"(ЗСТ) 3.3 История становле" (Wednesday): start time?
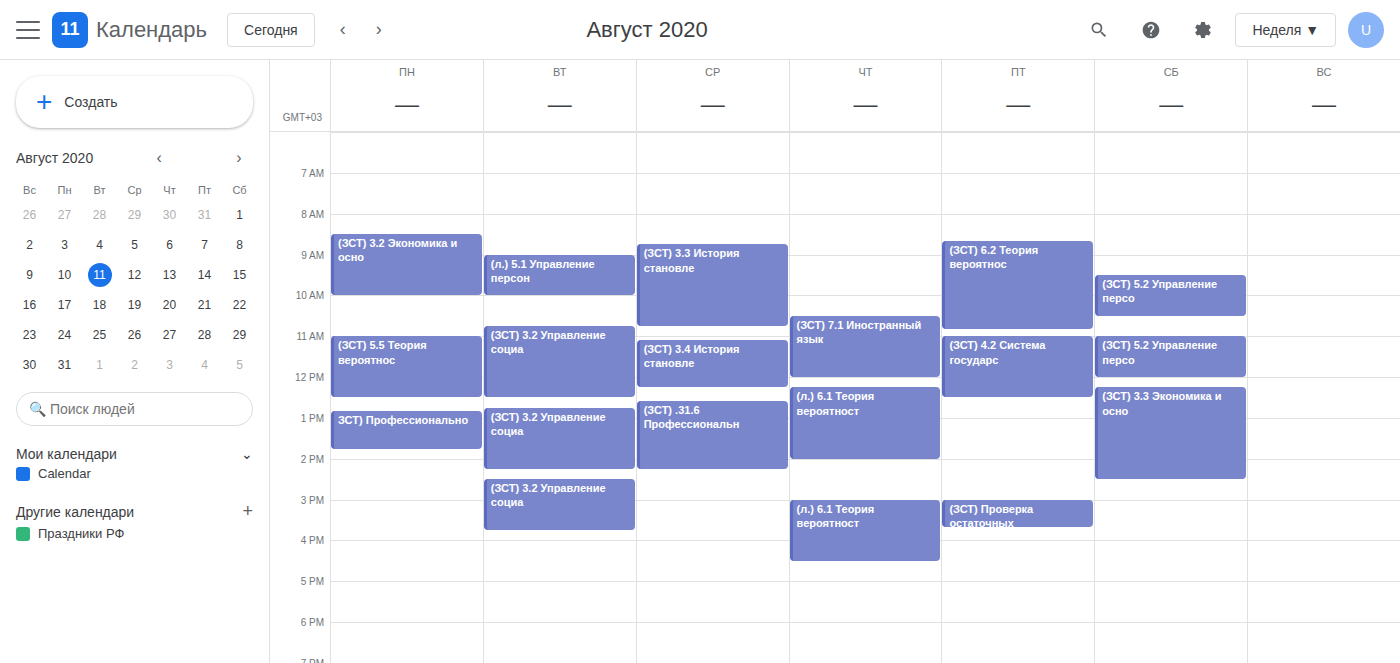
8:45 AM